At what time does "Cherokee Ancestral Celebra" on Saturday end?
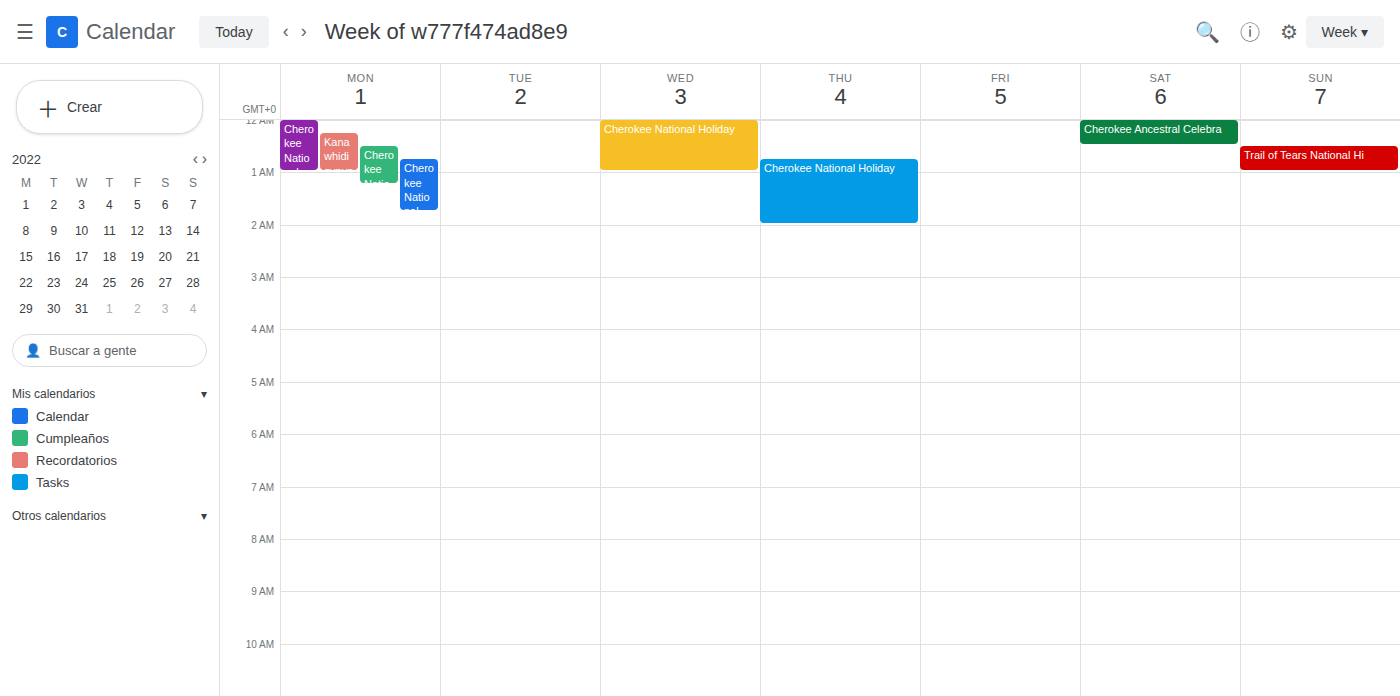
12:30 AM